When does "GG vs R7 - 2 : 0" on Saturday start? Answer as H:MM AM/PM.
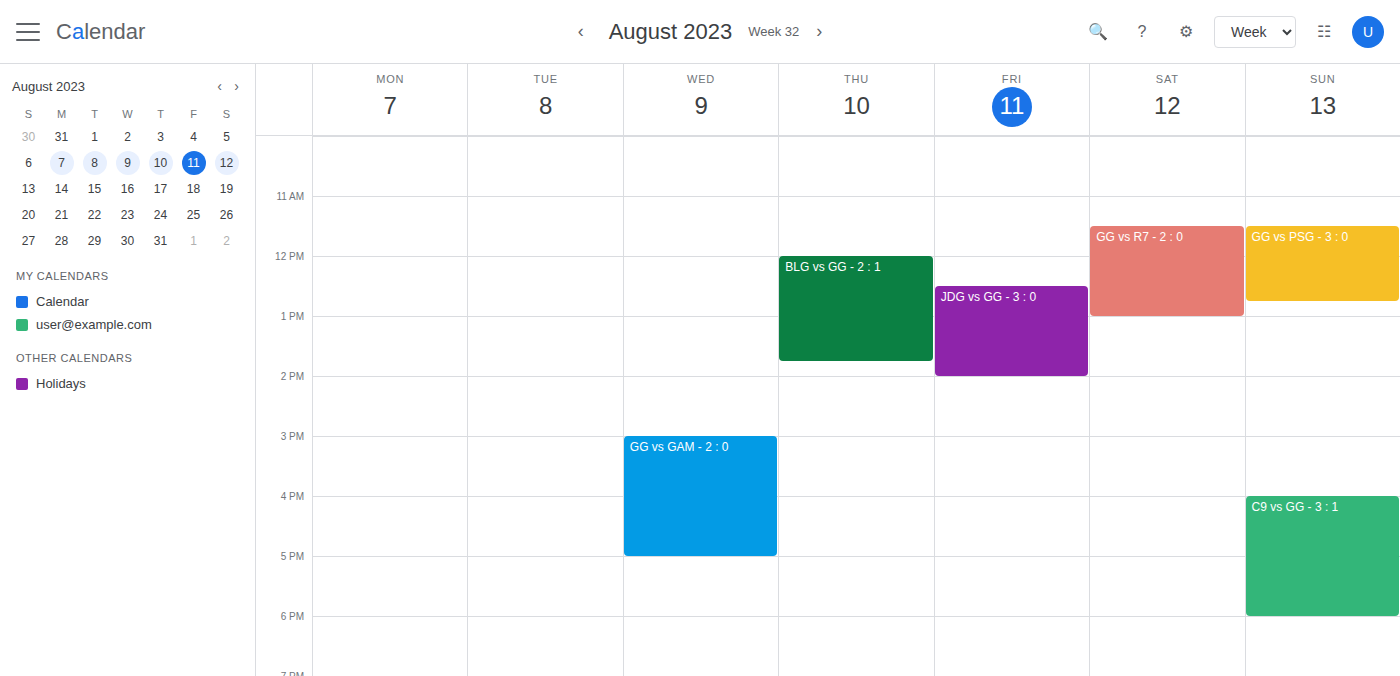
11:30 AM